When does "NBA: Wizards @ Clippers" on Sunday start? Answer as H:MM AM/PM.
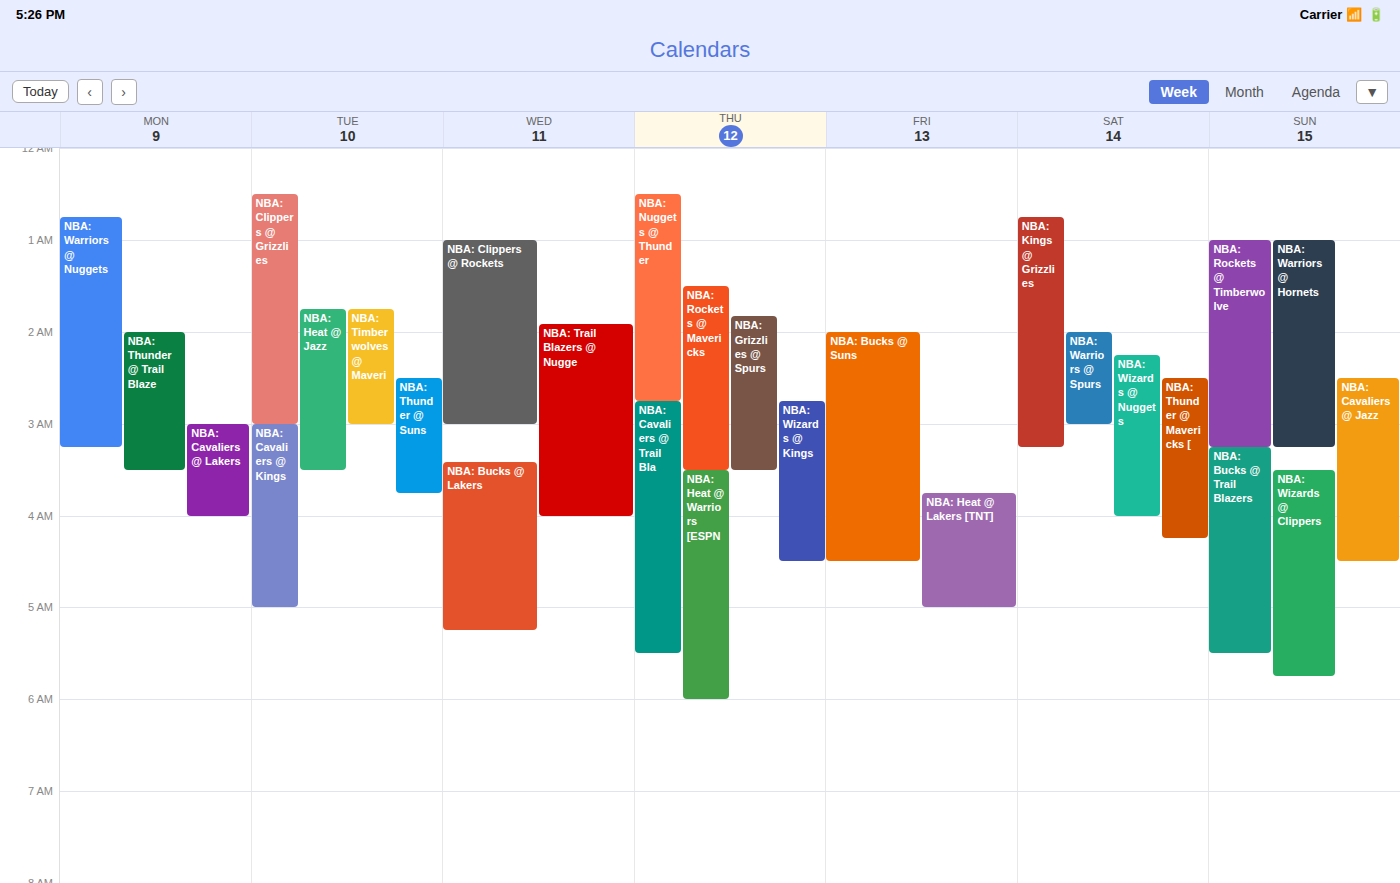
3:30 AM